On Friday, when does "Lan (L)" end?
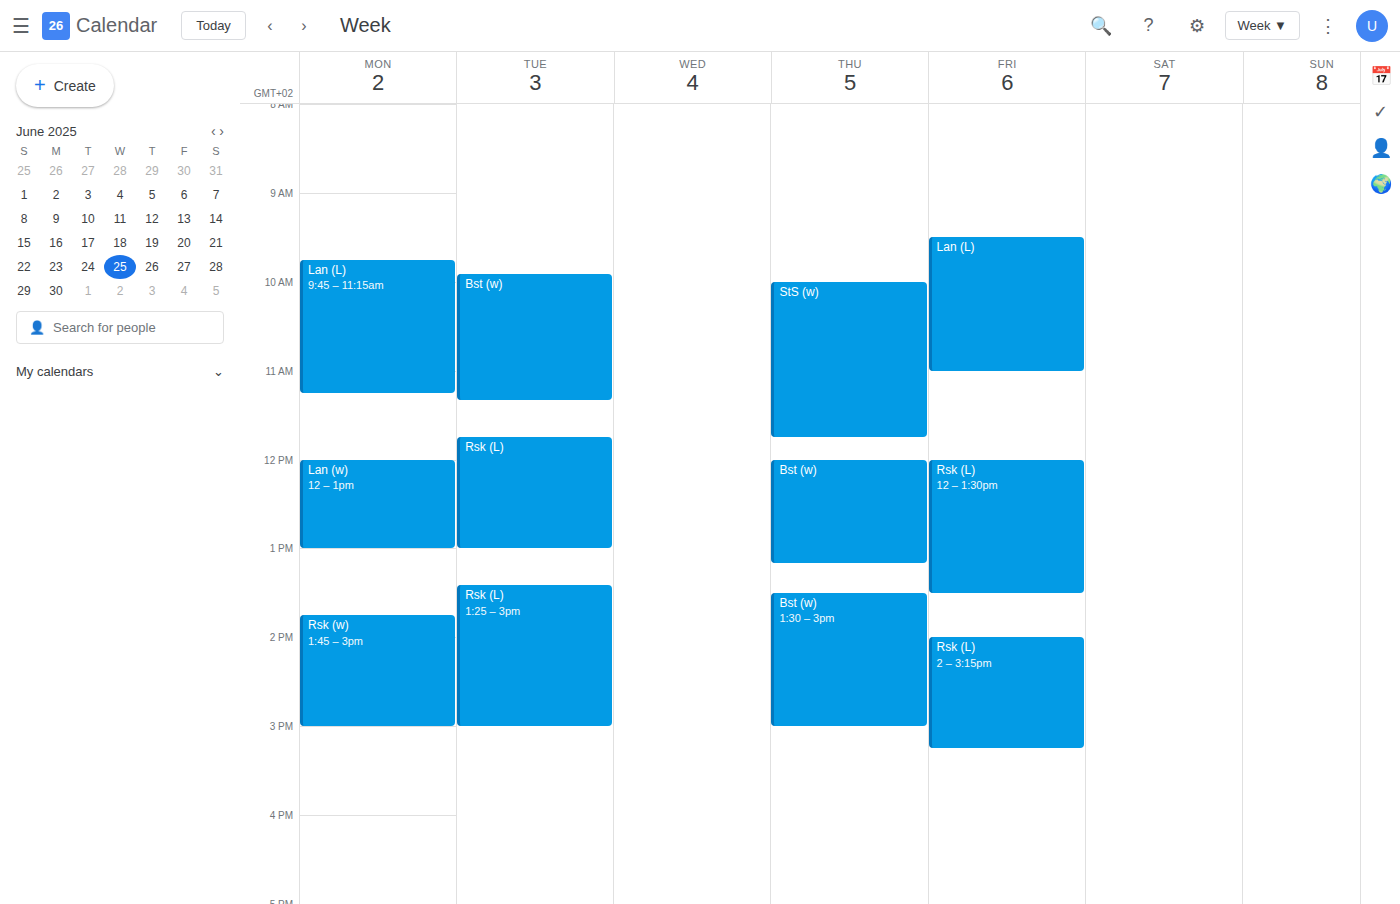
11:00 AM